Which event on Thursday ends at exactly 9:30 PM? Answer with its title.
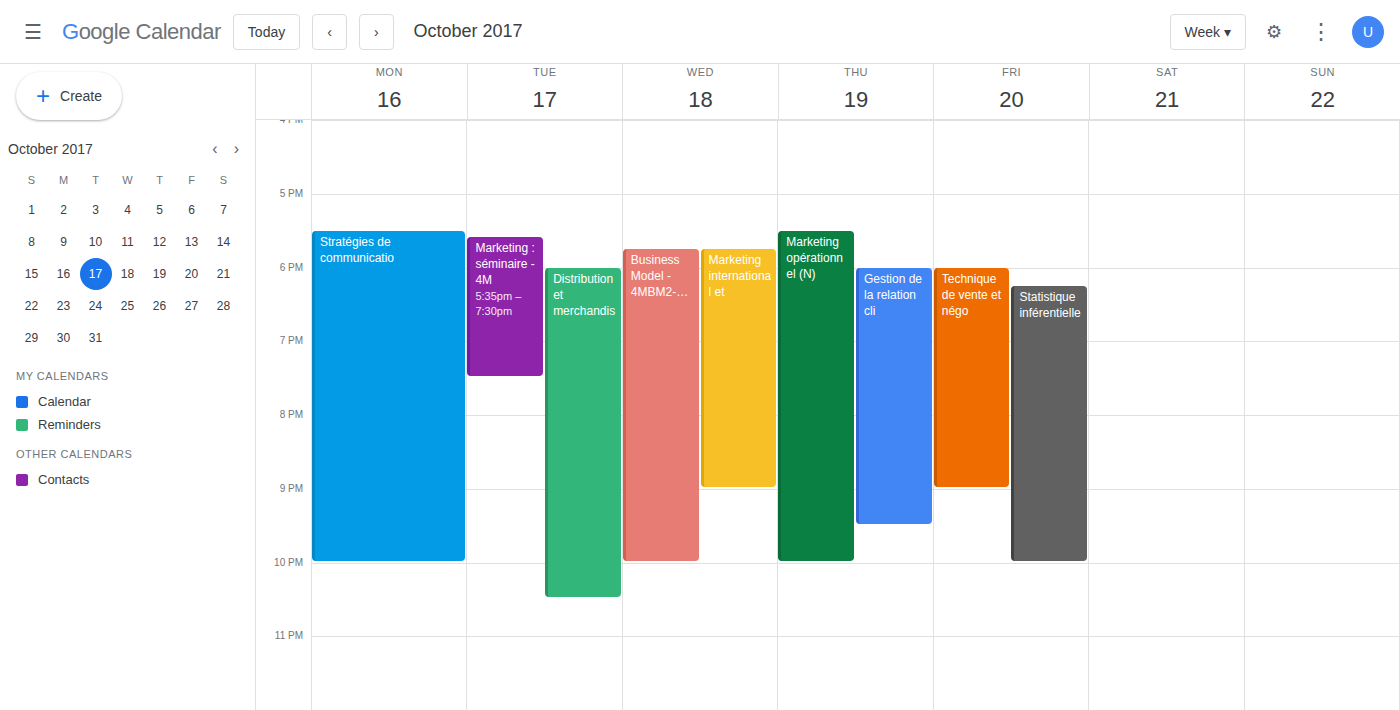
"Gestion de la relation cli"